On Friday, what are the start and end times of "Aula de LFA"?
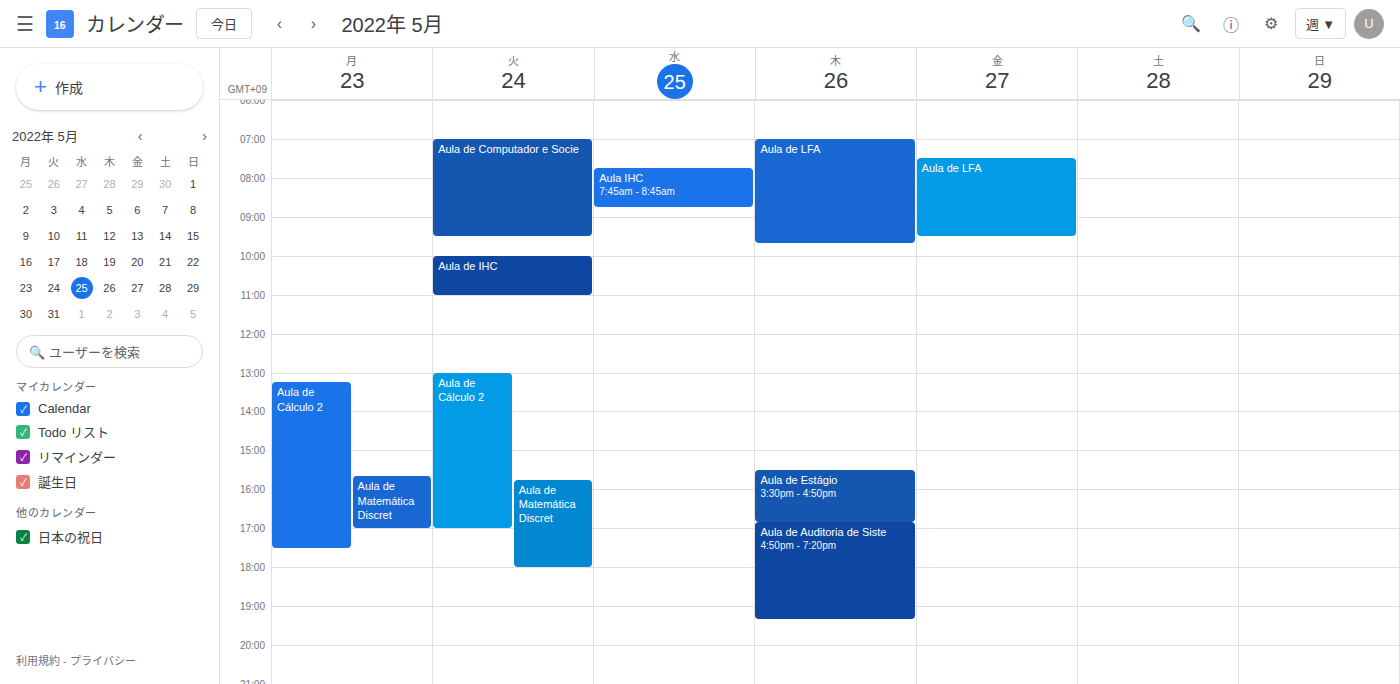
7:30 AM to 9:30 AM